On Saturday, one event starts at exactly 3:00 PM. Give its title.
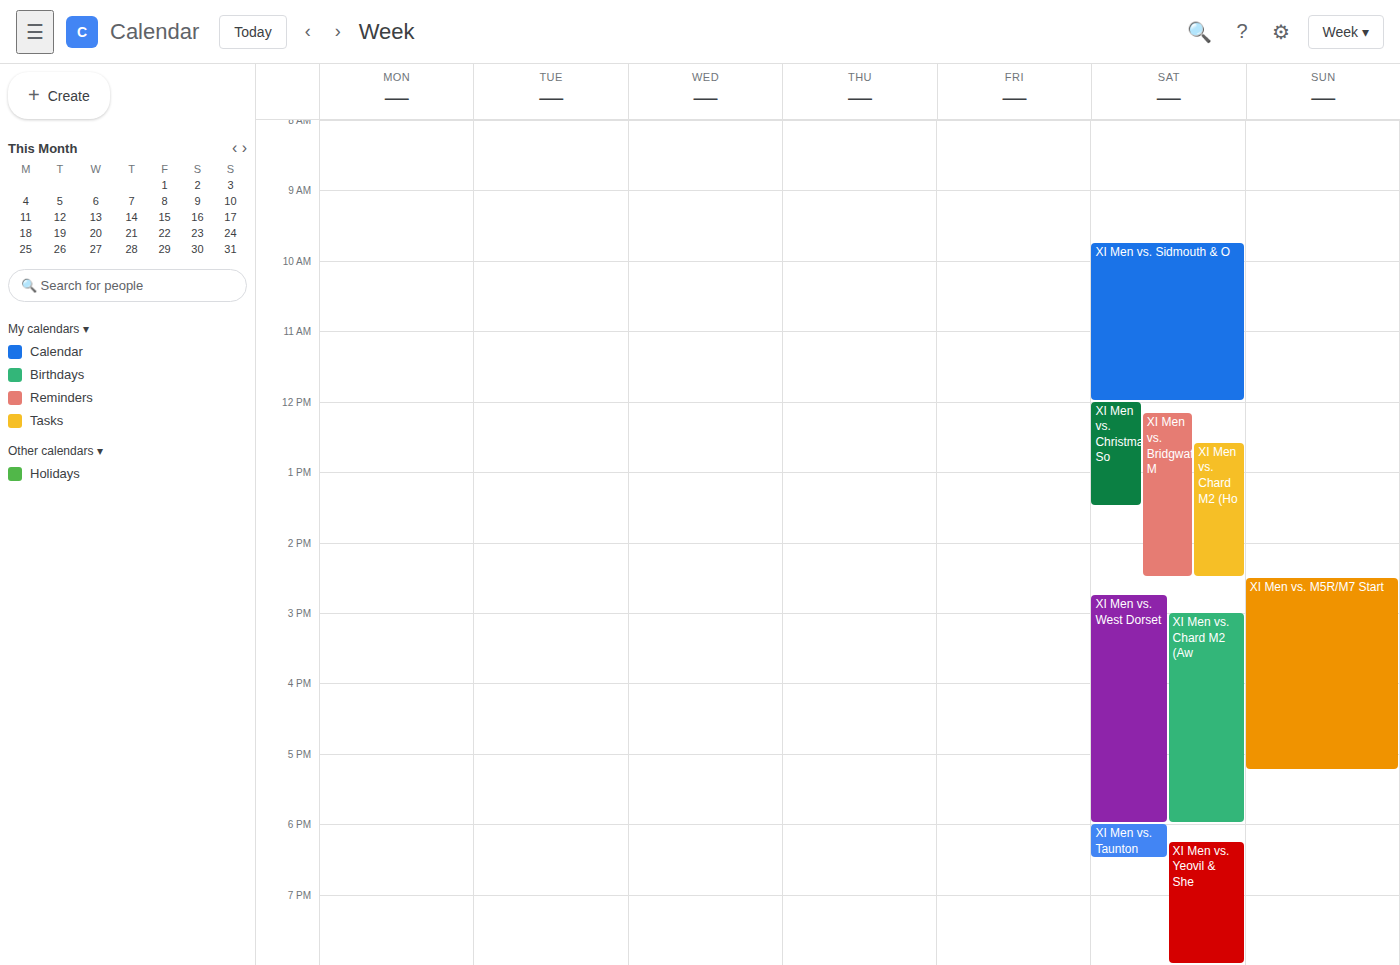
"XI Men vs. Chard M2 (Aw"